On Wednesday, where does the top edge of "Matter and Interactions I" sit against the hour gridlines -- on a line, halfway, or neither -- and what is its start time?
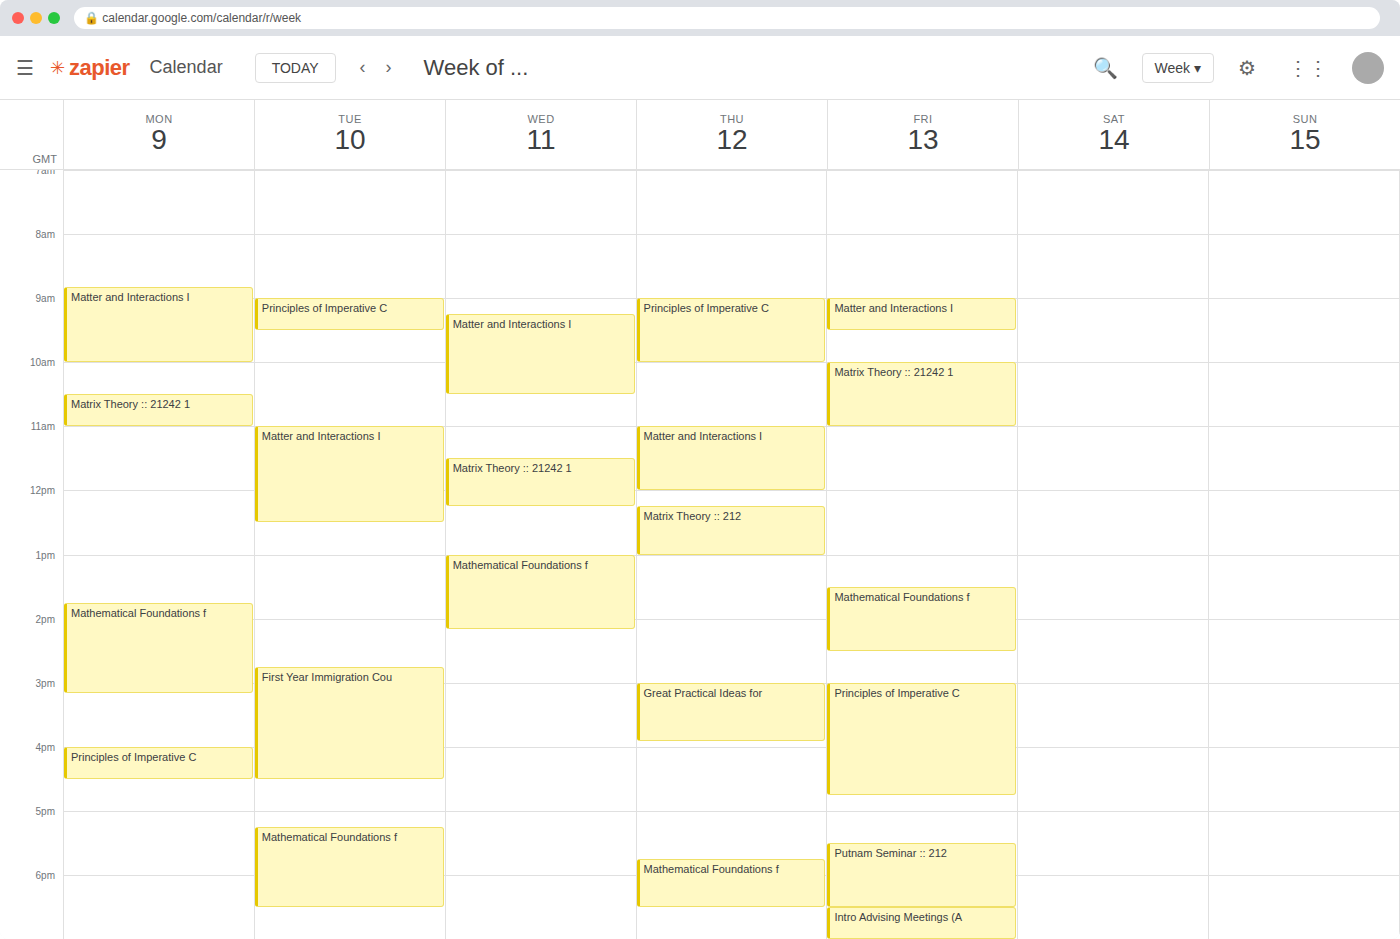
9:15 AM -- neither: a quarter of the way from the 9 AM line to the 10 AM line.